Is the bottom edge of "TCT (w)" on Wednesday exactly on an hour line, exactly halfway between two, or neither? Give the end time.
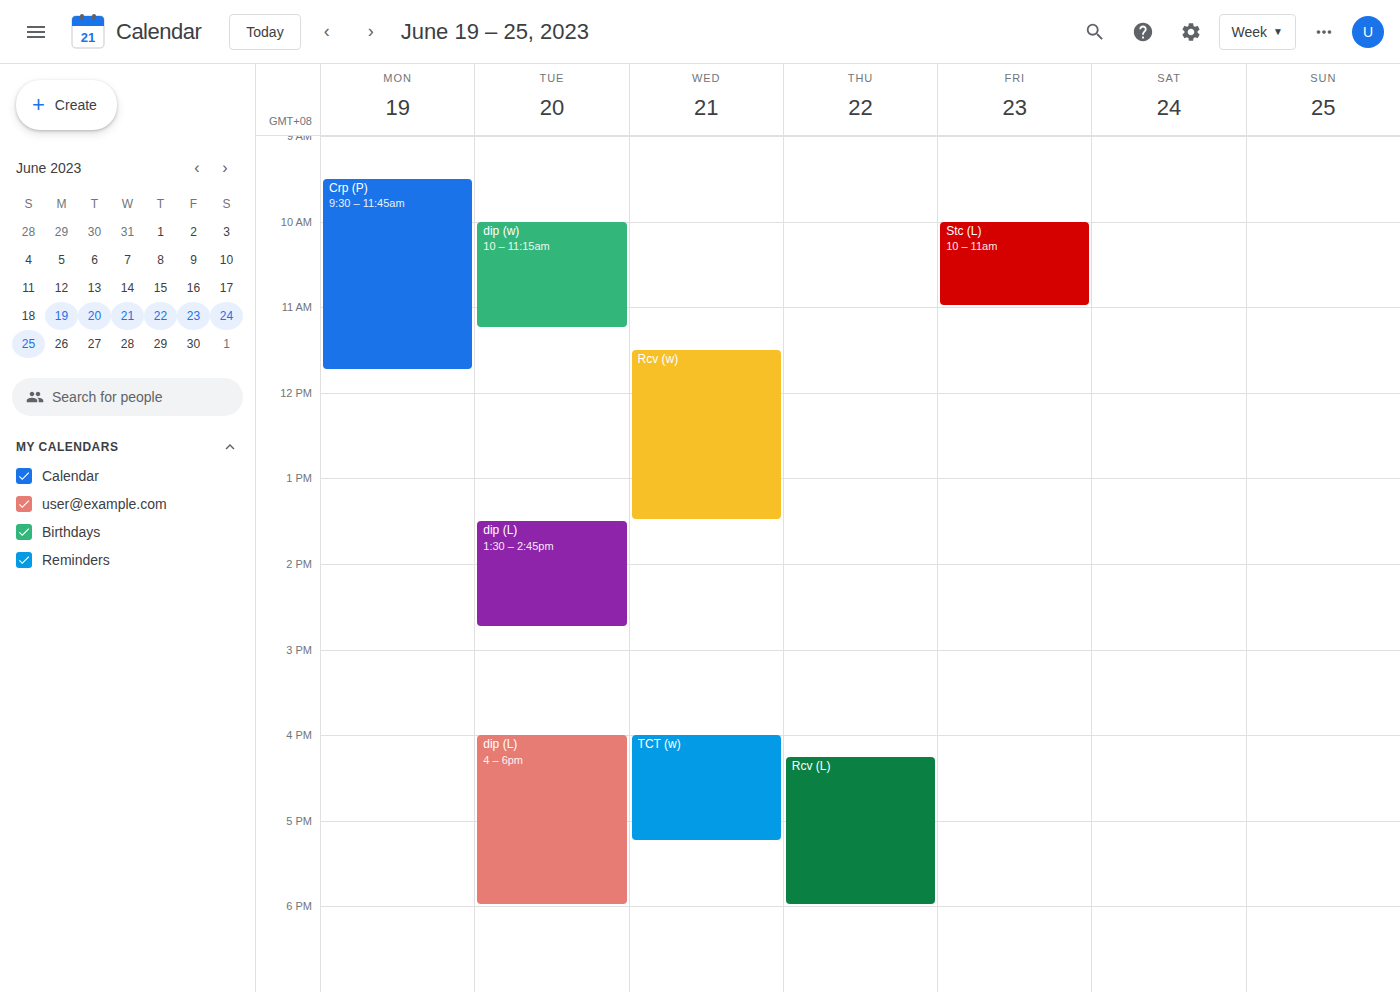
5:15 PM -- neither: a quarter of the way from the 5 PM line to the 6 PM line.